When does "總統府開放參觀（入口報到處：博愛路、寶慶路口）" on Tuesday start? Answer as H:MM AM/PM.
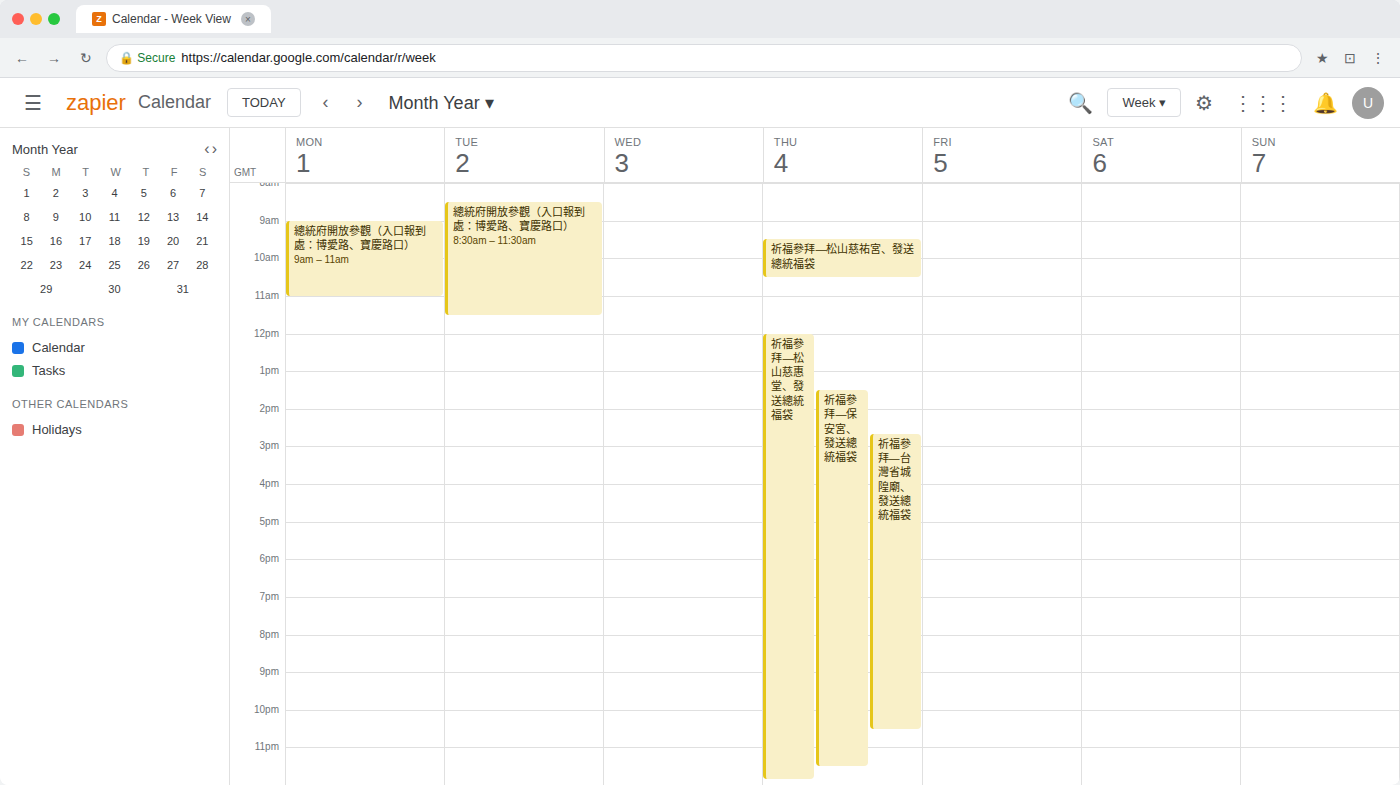
8:30 AM